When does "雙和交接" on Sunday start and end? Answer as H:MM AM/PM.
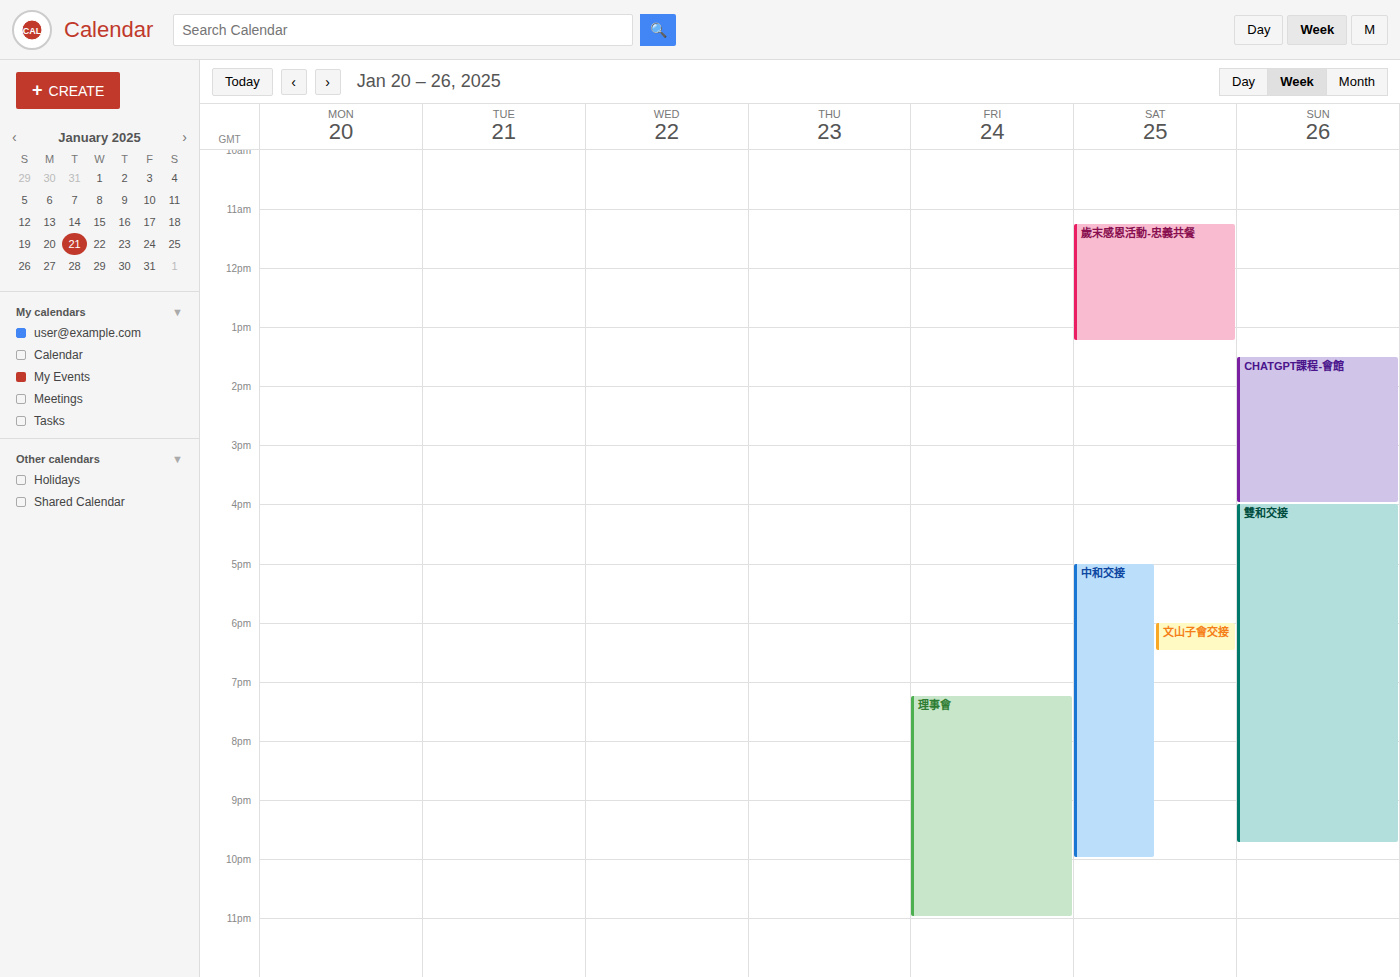
4:00 PM to 9:45 PM